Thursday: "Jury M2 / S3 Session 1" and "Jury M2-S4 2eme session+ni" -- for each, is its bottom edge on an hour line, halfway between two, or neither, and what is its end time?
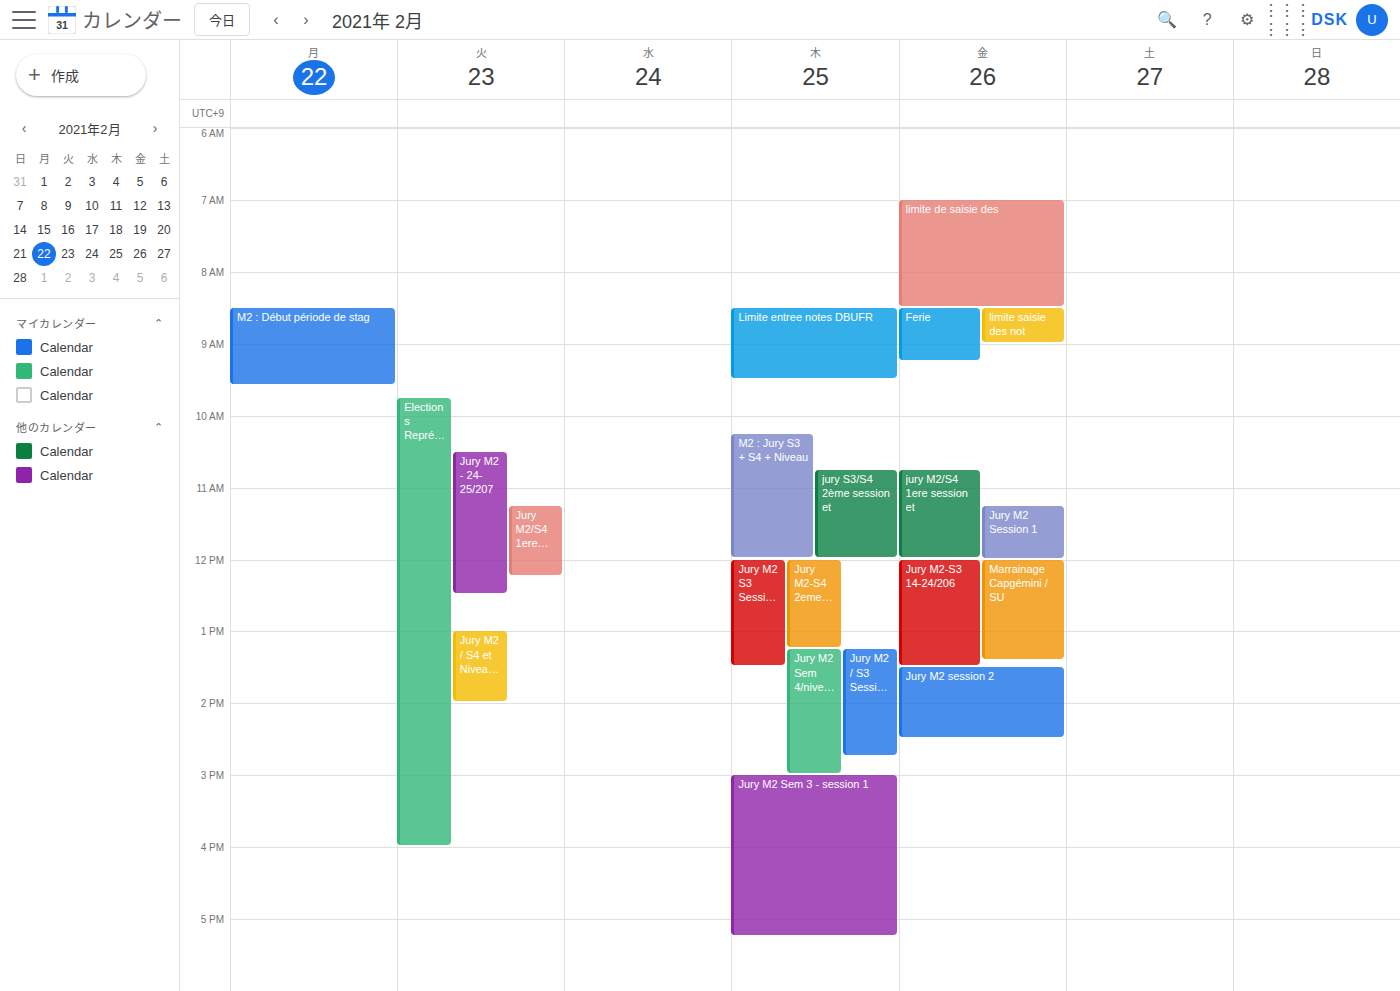
"Jury M2 / S3 Session 1": 2:45 PM, neither: three quarters of the way from the 2 PM line to the 3 PM line. "Jury M2-S4 2eme session+ni": 1:15 PM, neither: a quarter of the way from the 1 PM line to the 2 PM line.